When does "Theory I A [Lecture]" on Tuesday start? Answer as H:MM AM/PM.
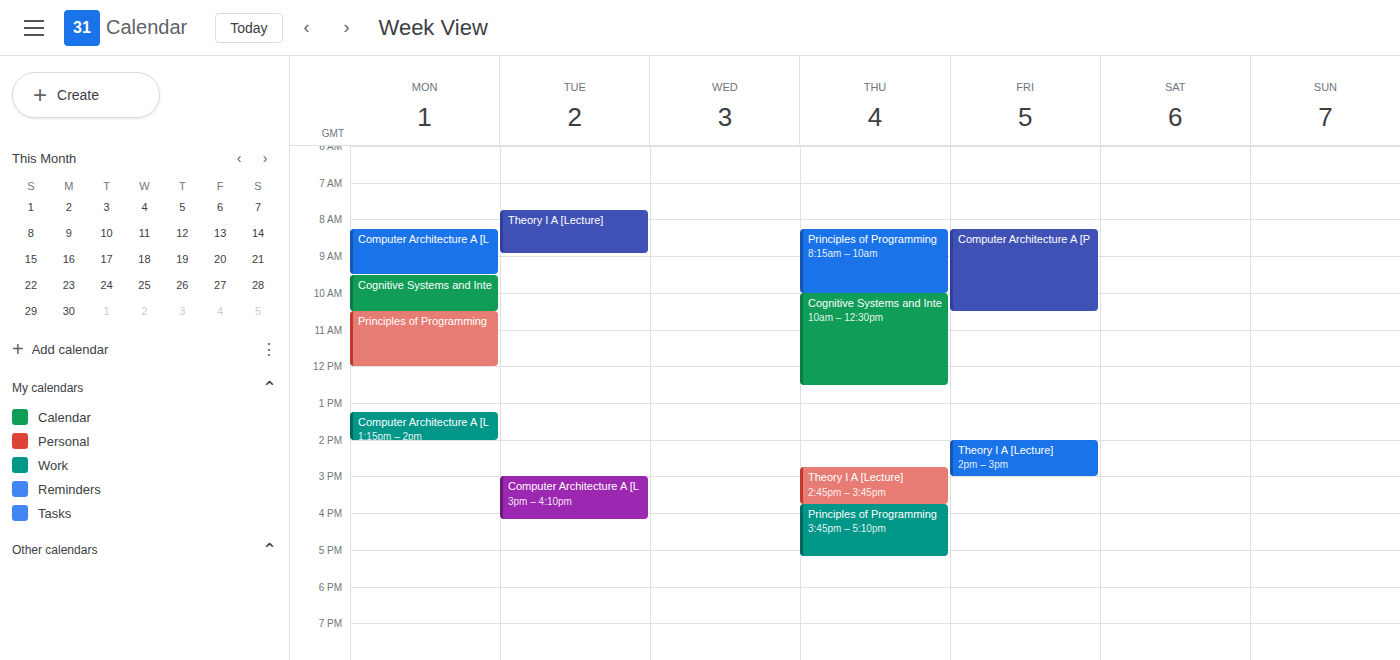
7:45 AM